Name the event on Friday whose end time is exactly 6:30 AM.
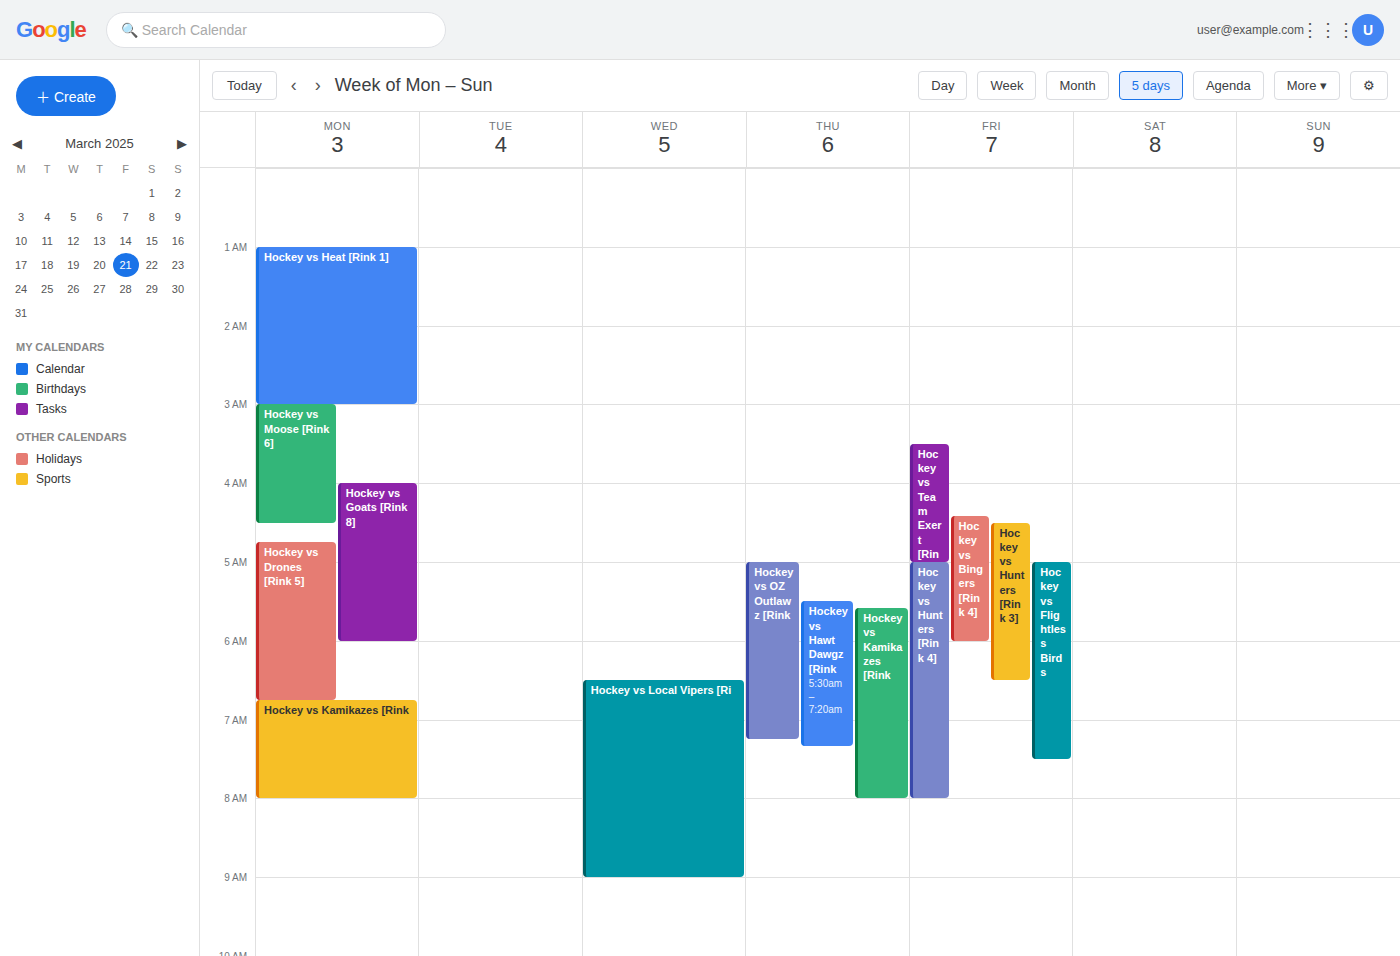
"Hockey vs Hunters [Rink 3]"